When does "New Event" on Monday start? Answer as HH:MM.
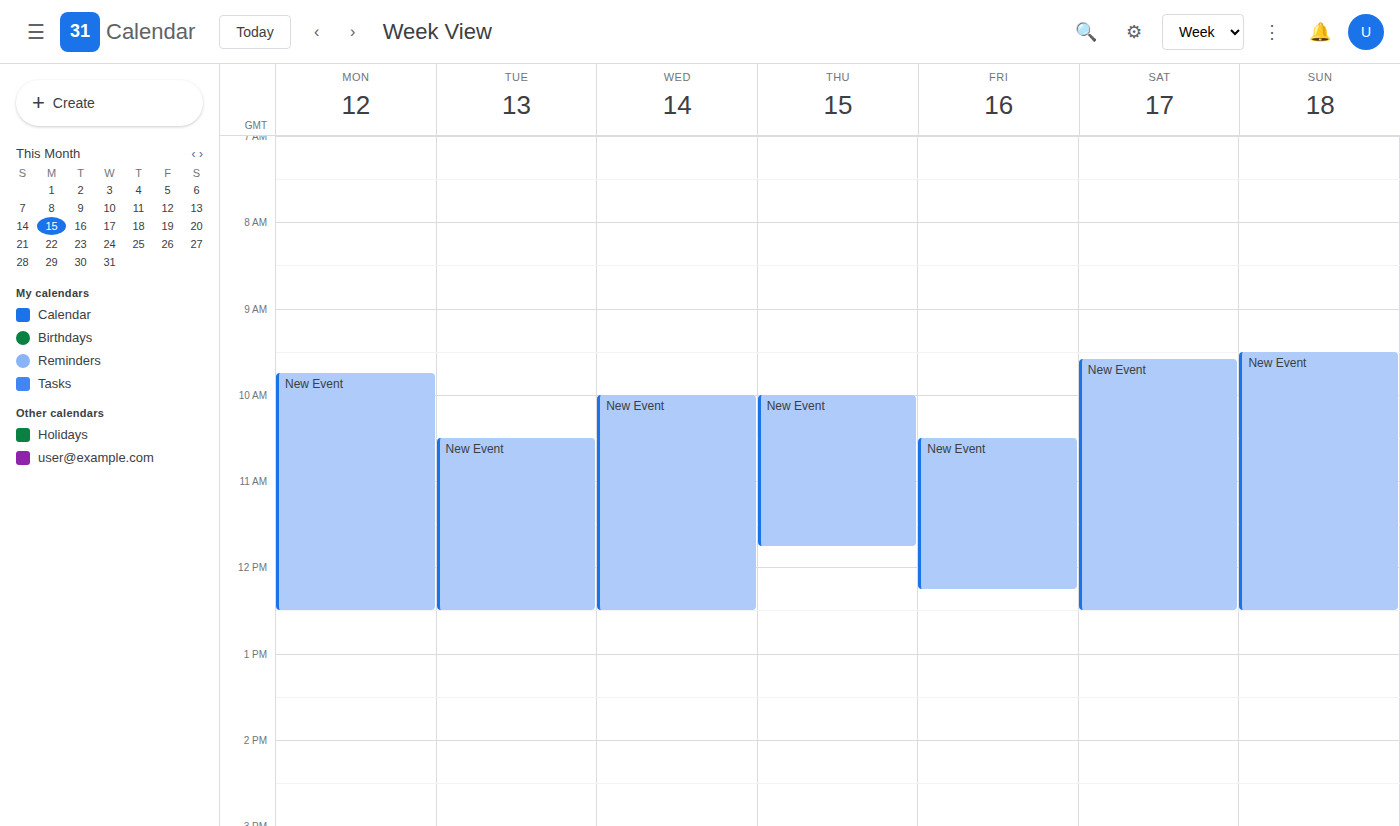
09:45